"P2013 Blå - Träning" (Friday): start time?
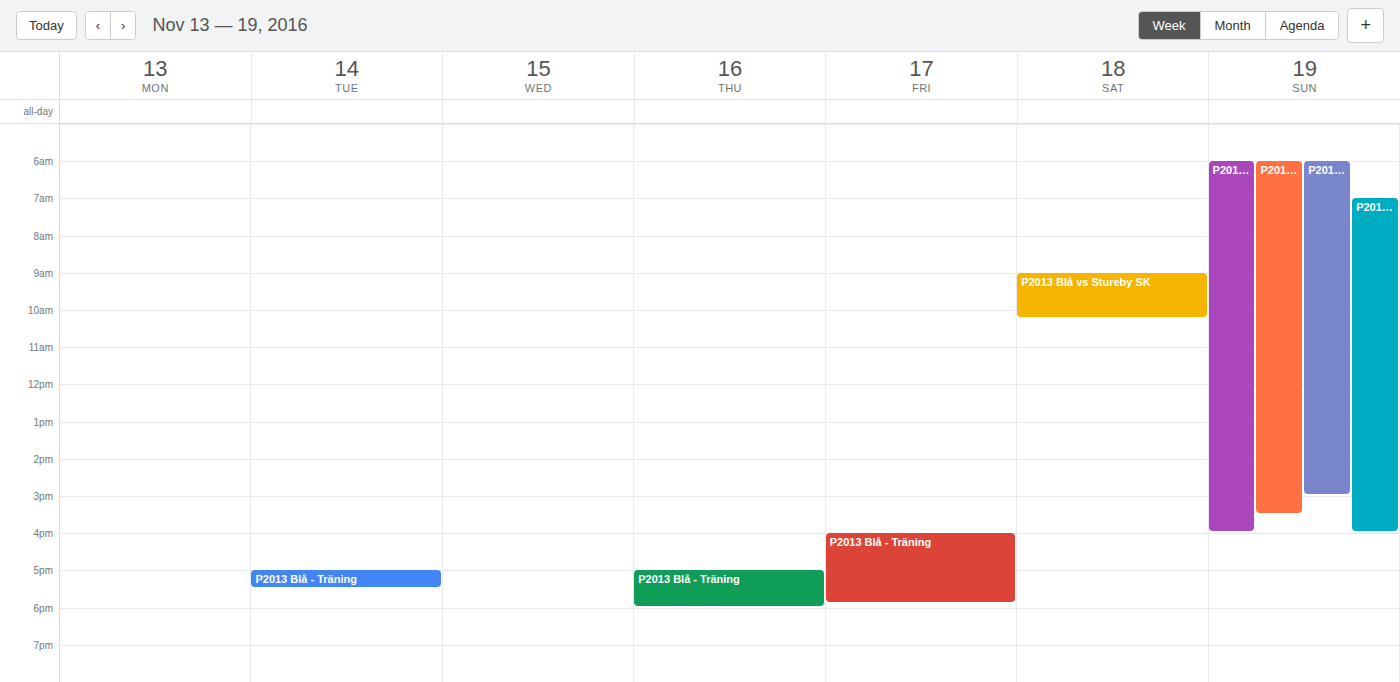
4:00 PM